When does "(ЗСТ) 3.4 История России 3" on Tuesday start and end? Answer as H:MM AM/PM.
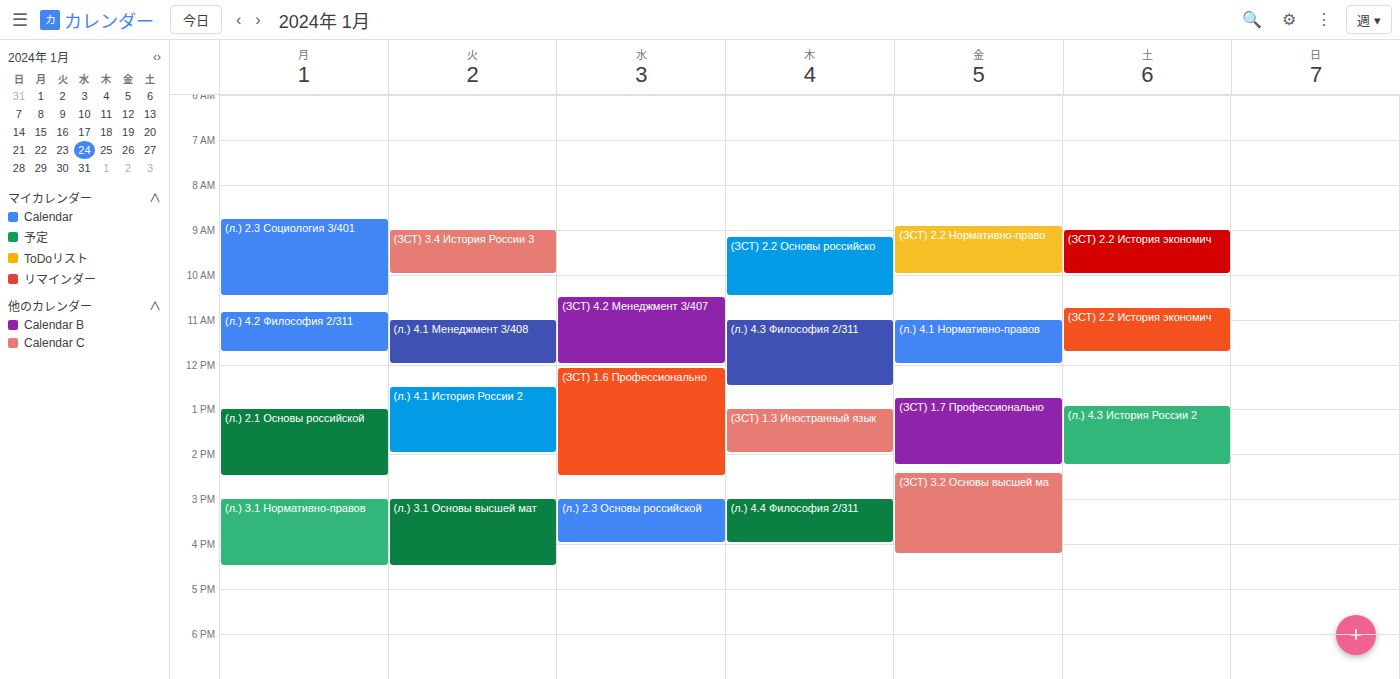
9:00 AM to 10:00 AM